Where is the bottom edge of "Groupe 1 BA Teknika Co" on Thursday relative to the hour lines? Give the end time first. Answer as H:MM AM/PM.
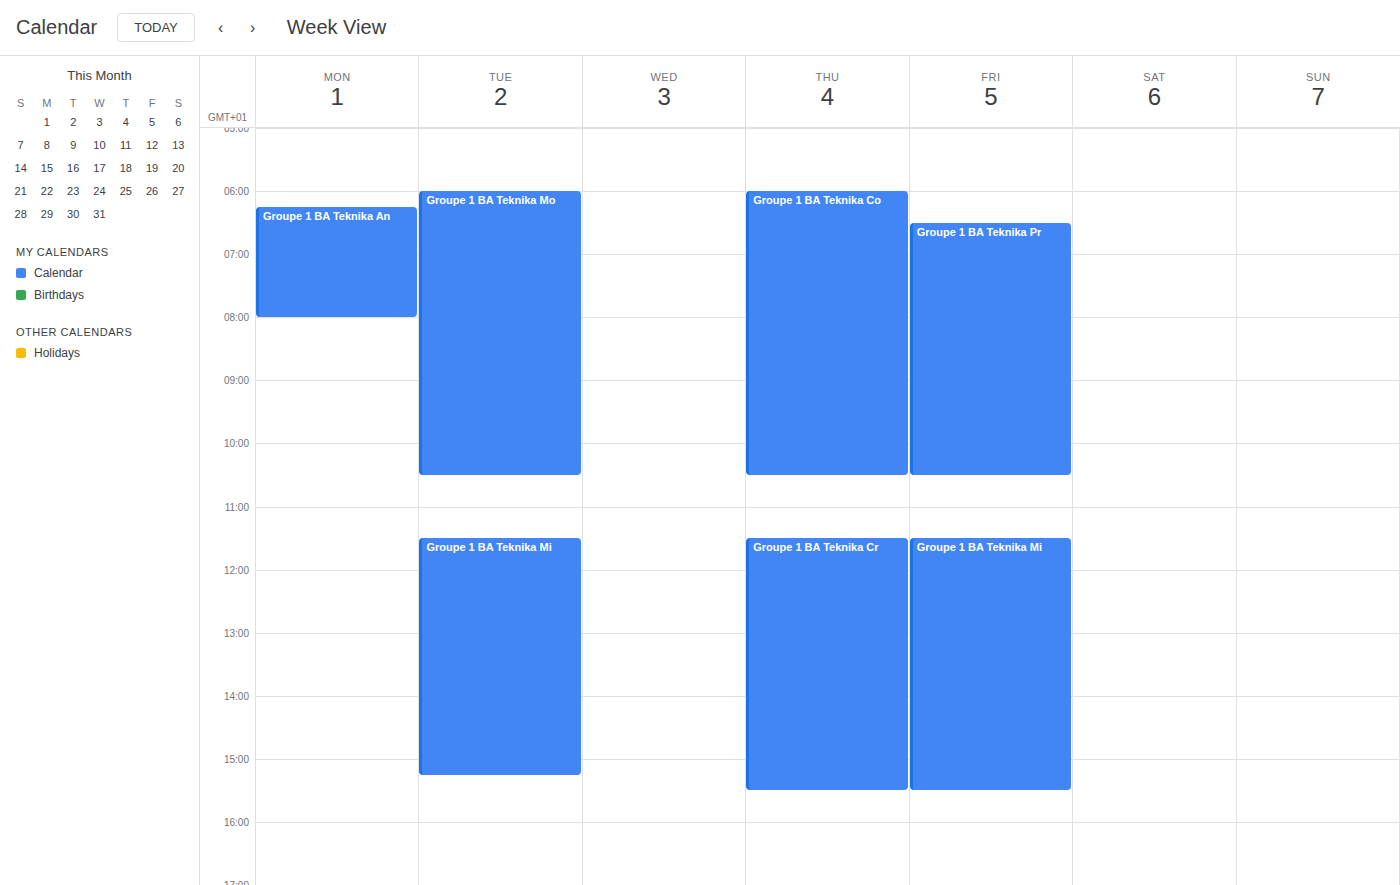
10:30 AM -- halfway between the 10 AM and 11 AM lines.